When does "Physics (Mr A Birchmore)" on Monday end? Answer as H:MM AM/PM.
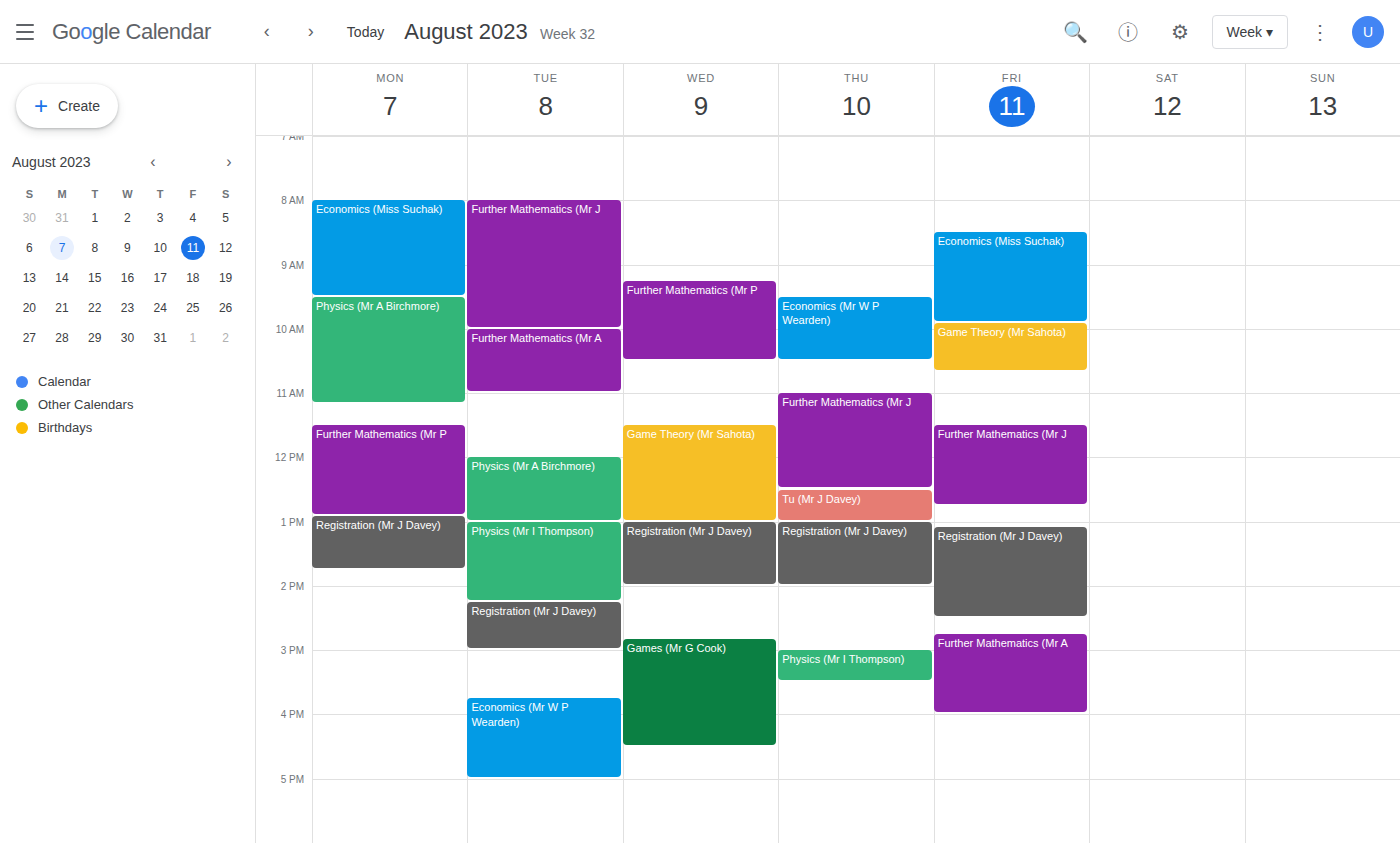
11:10 AM